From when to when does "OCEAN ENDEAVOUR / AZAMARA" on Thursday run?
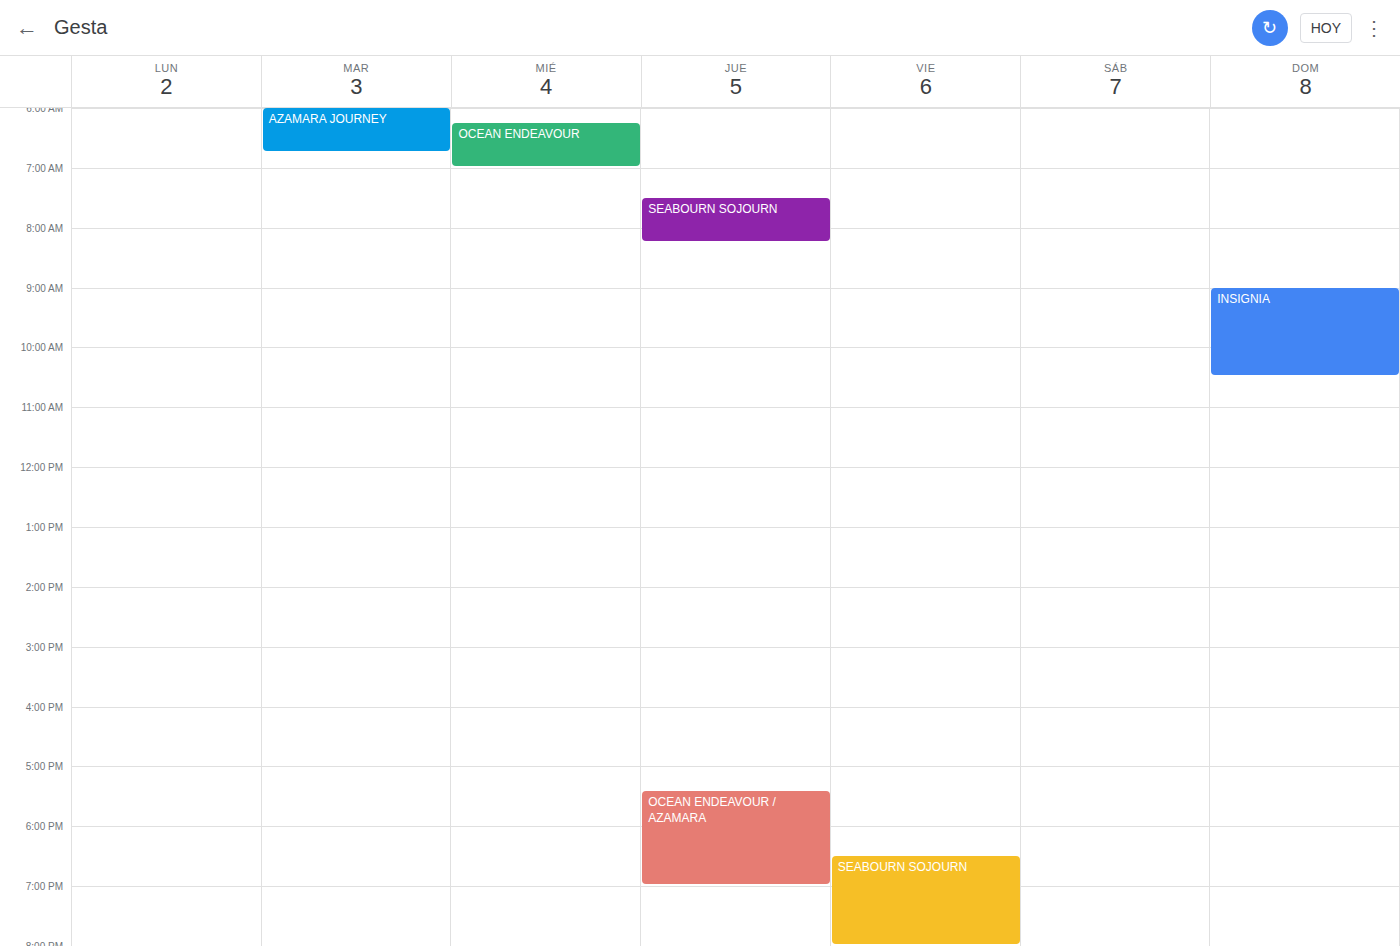
5:25 PM to 7:00 PM